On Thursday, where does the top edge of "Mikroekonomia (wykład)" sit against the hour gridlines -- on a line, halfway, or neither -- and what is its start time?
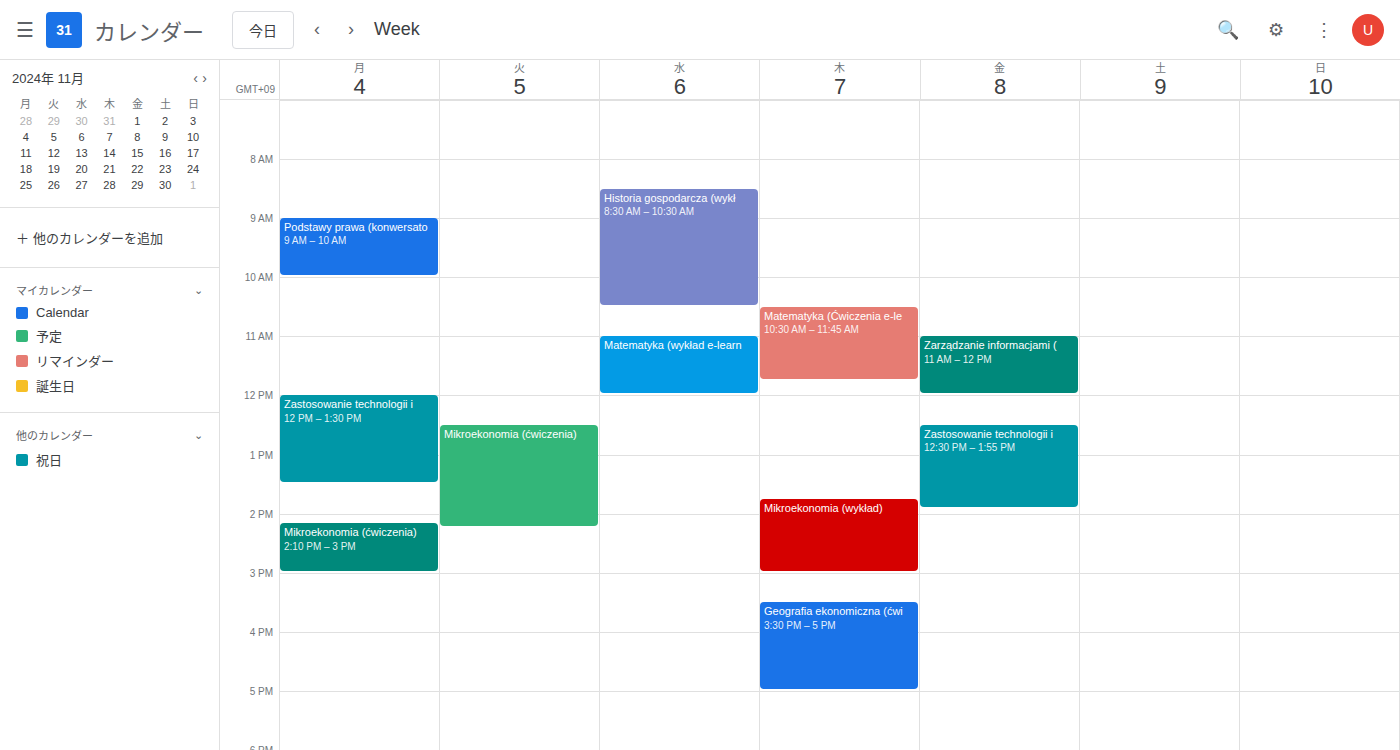
1:45 PM -- neither: three quarters of the way from the 1 PM line to the 2 PM line.